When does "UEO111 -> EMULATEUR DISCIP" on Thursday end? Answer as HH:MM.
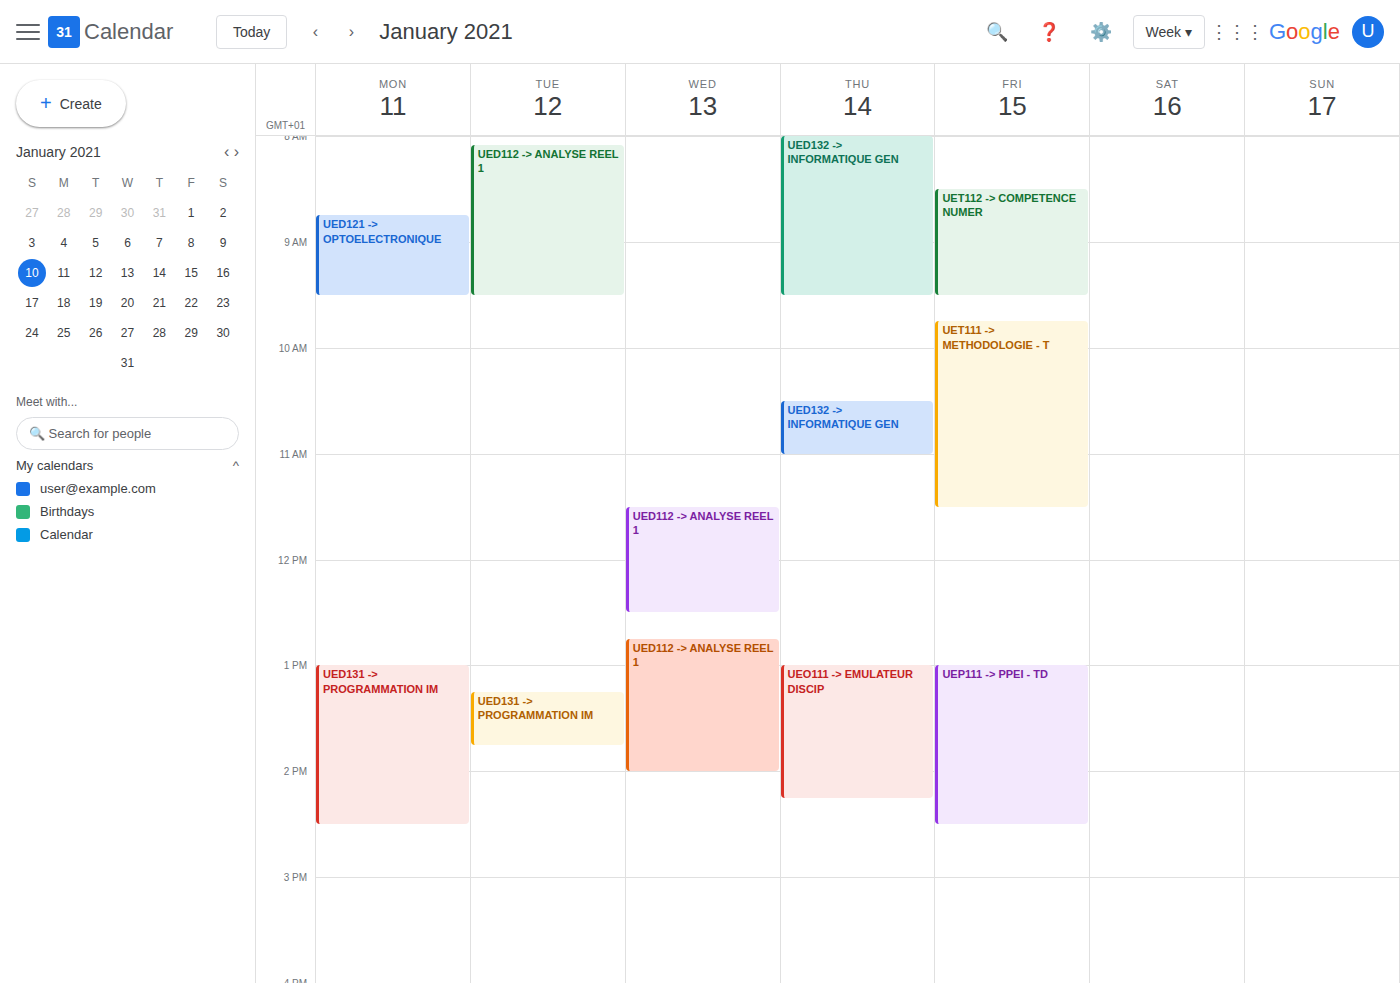
14:15